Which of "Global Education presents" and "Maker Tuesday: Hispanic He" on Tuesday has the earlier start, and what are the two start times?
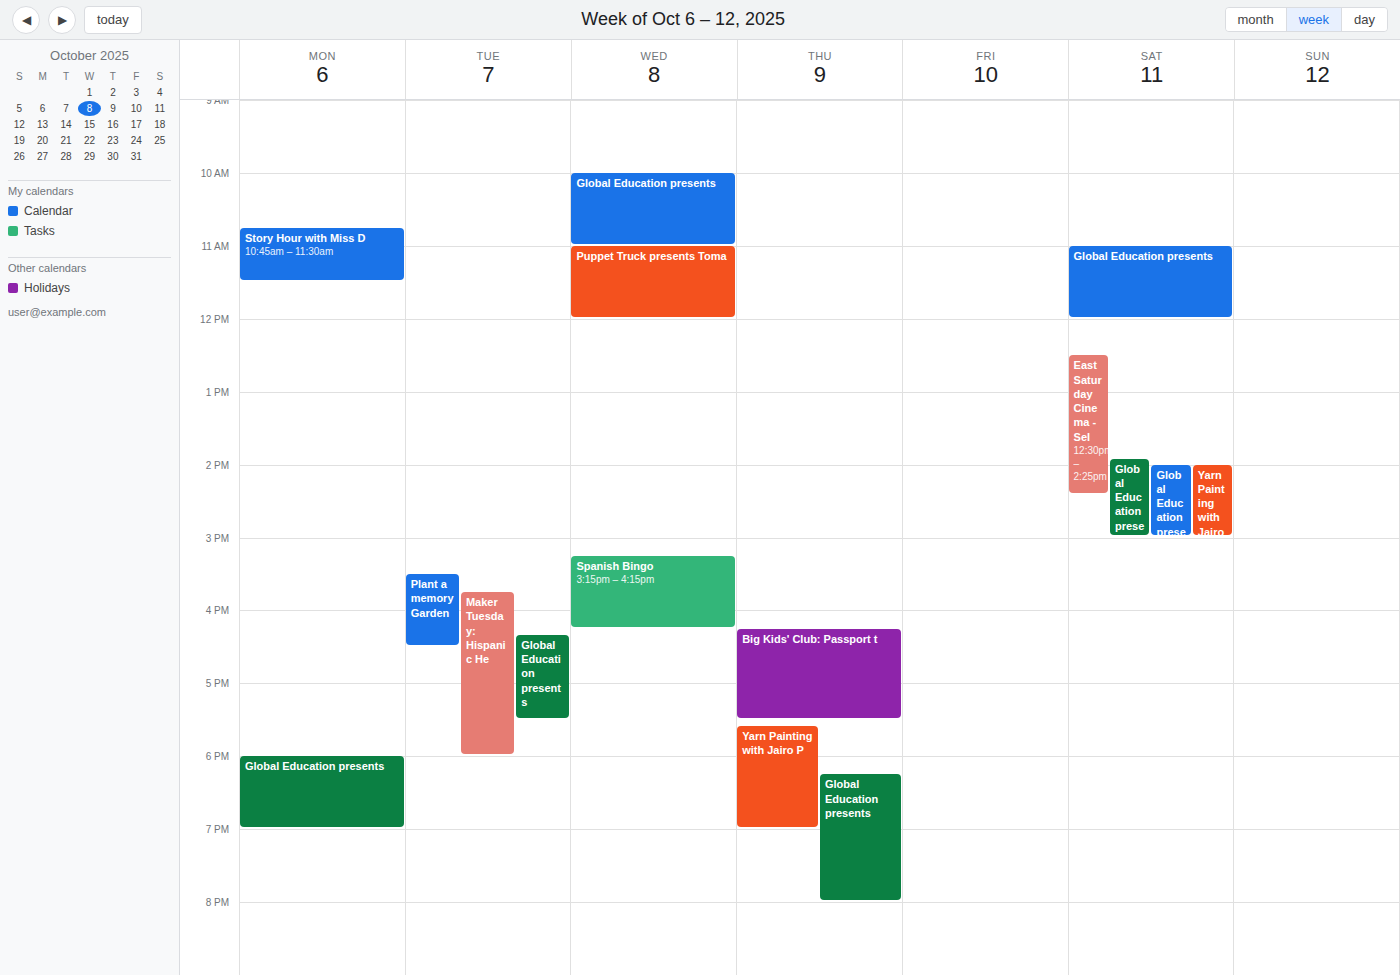
"Maker Tuesday: Hispanic He" 3:45 PM; "Global Education presents" 4:20 PM.